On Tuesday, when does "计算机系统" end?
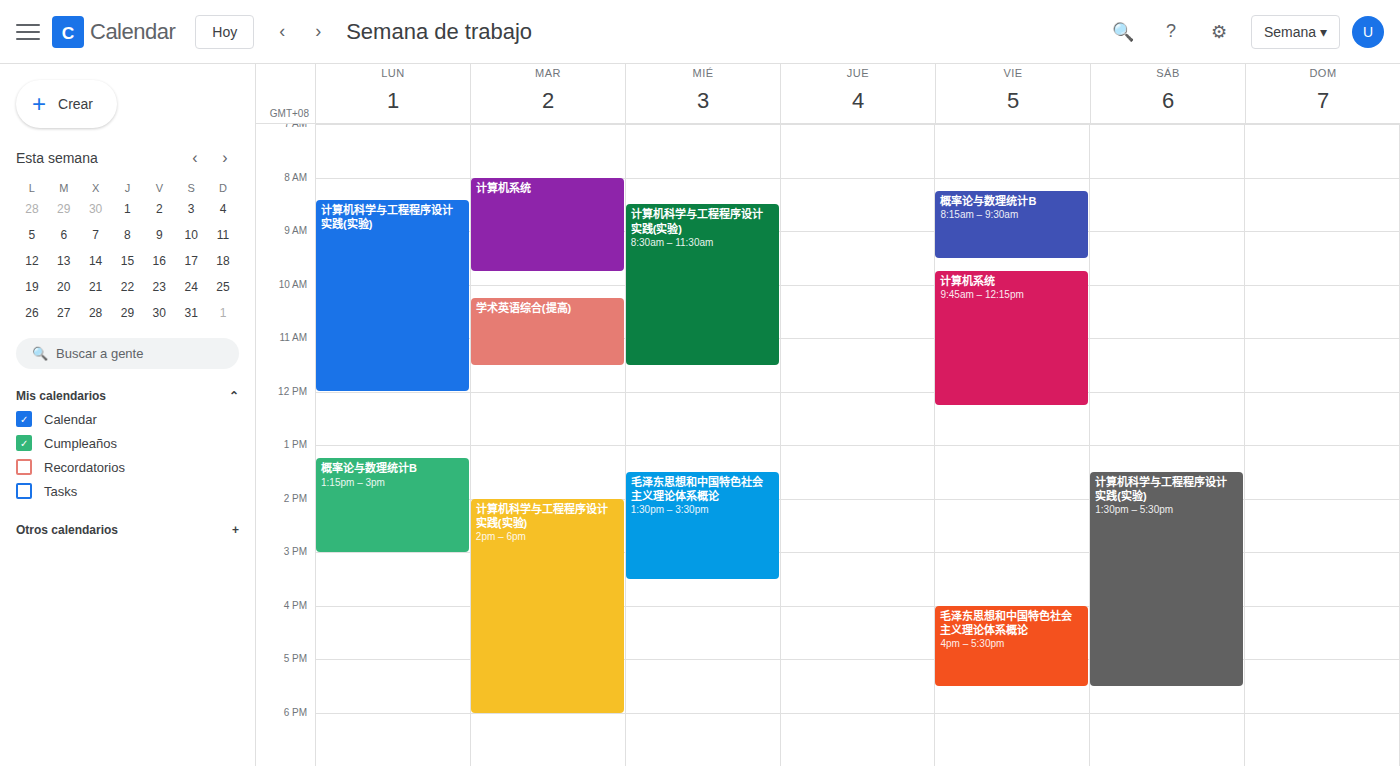
9:45 AM